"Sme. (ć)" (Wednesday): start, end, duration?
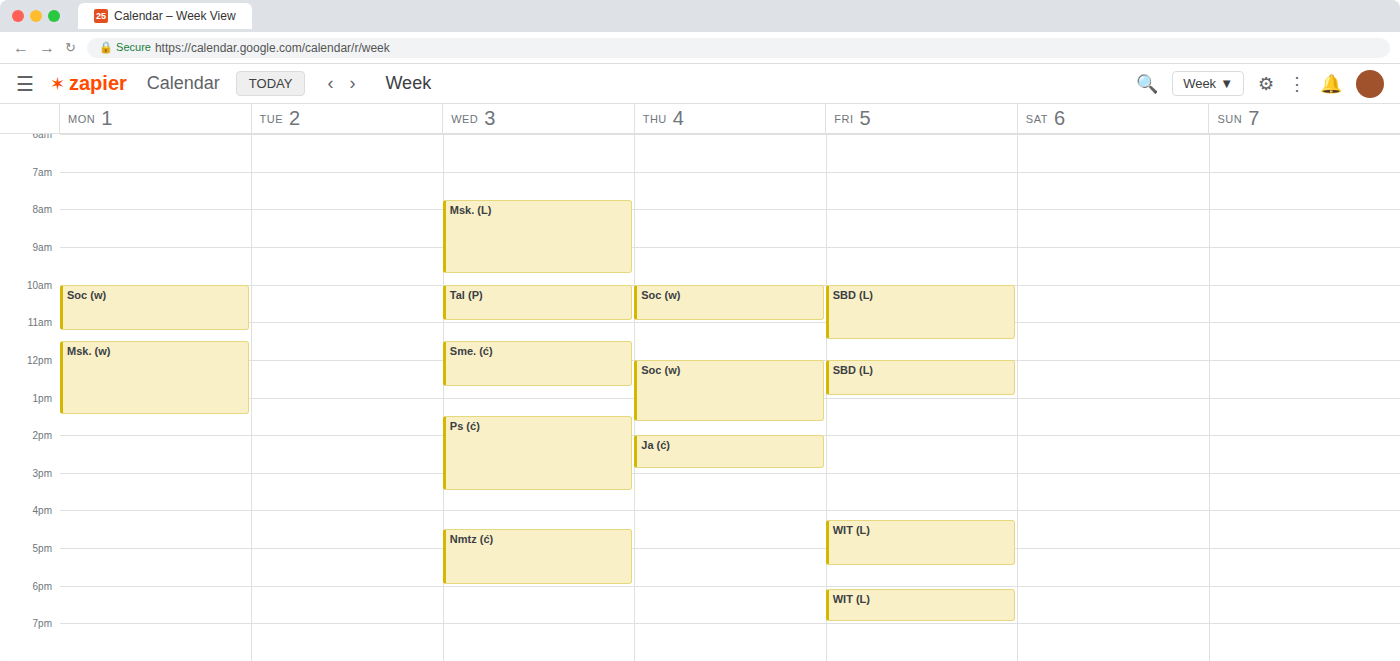
11:30 AM to 12:45 PM, 1 hour 15 minutes